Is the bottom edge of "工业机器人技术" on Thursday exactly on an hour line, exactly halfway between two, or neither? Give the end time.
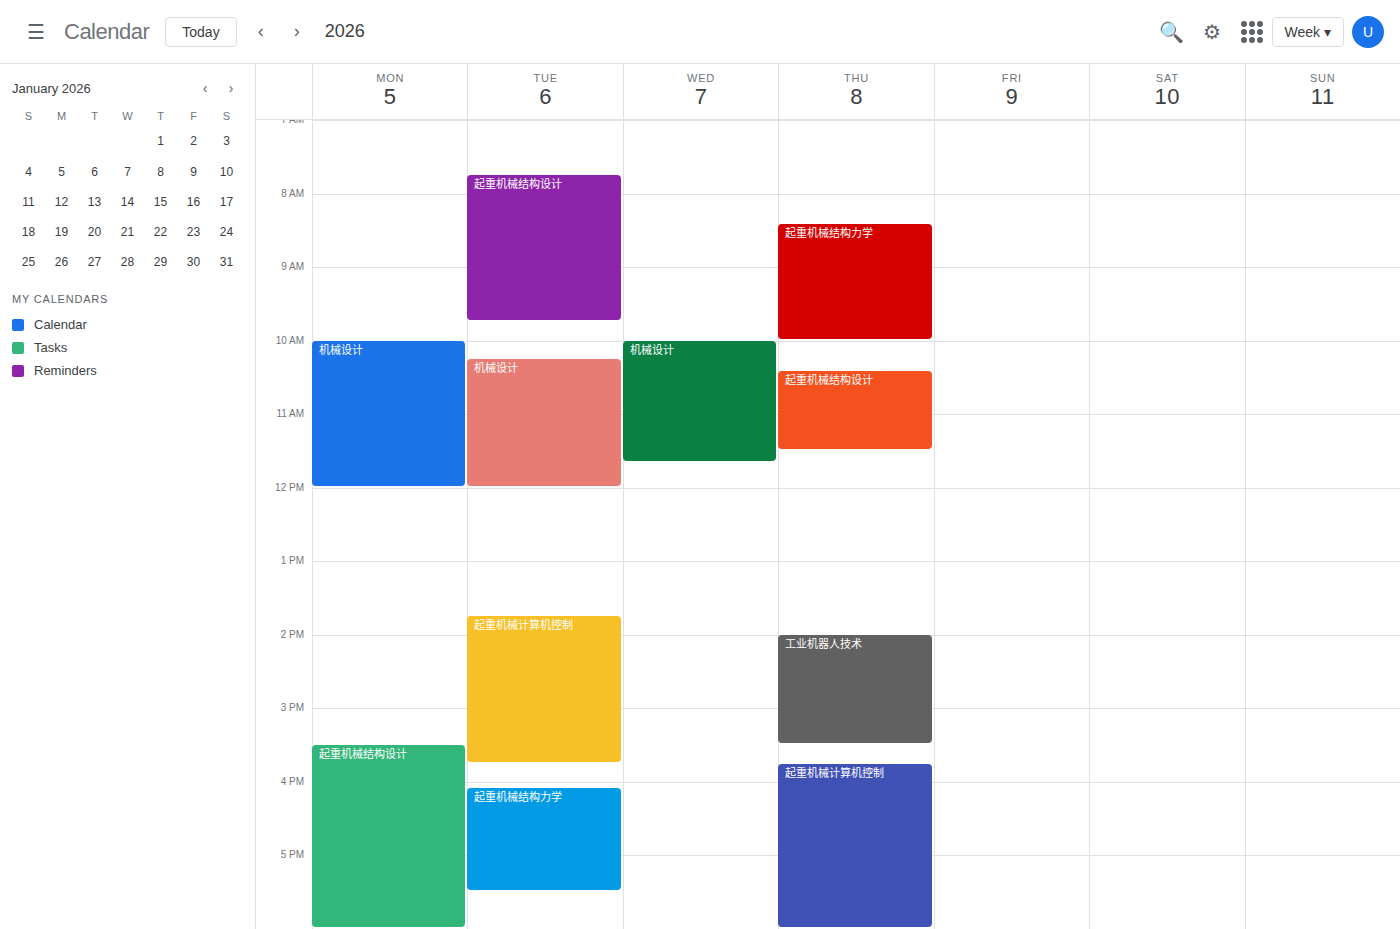
3:30 PM -- halfway between the 3 PM and 4 PM lines.